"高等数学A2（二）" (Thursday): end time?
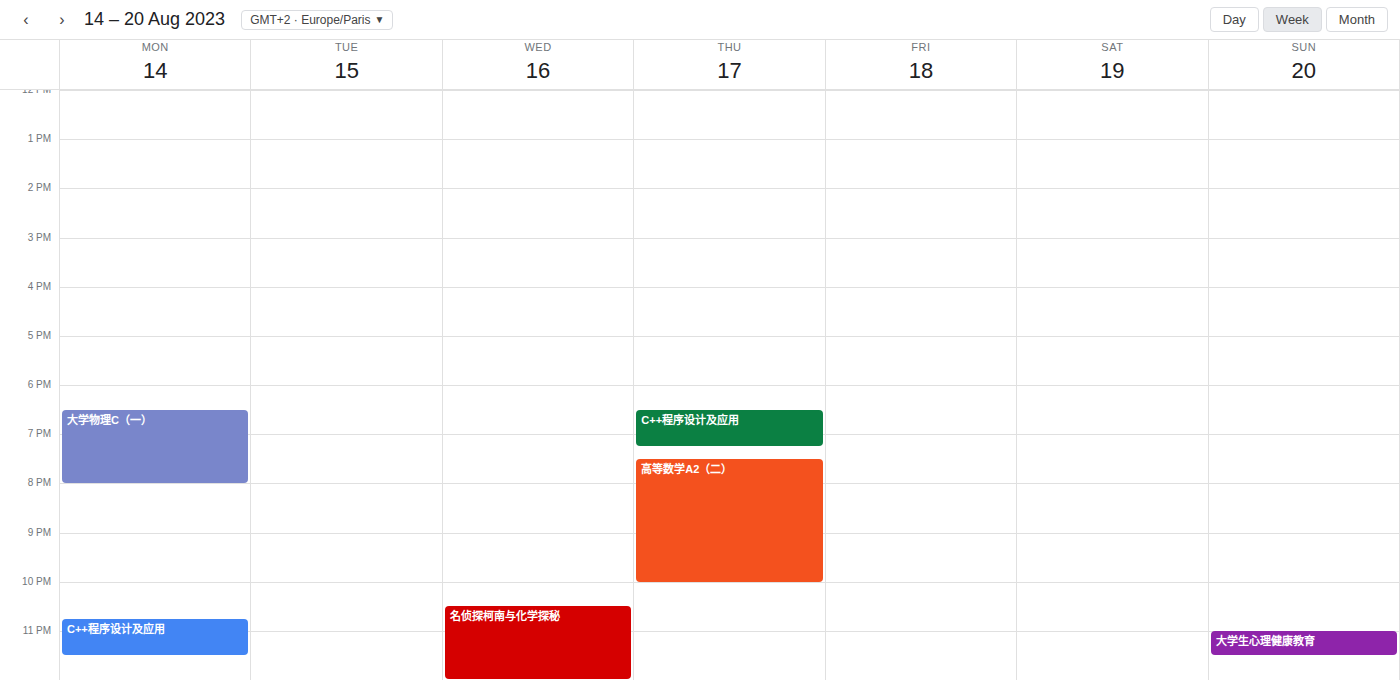
10:00 PM